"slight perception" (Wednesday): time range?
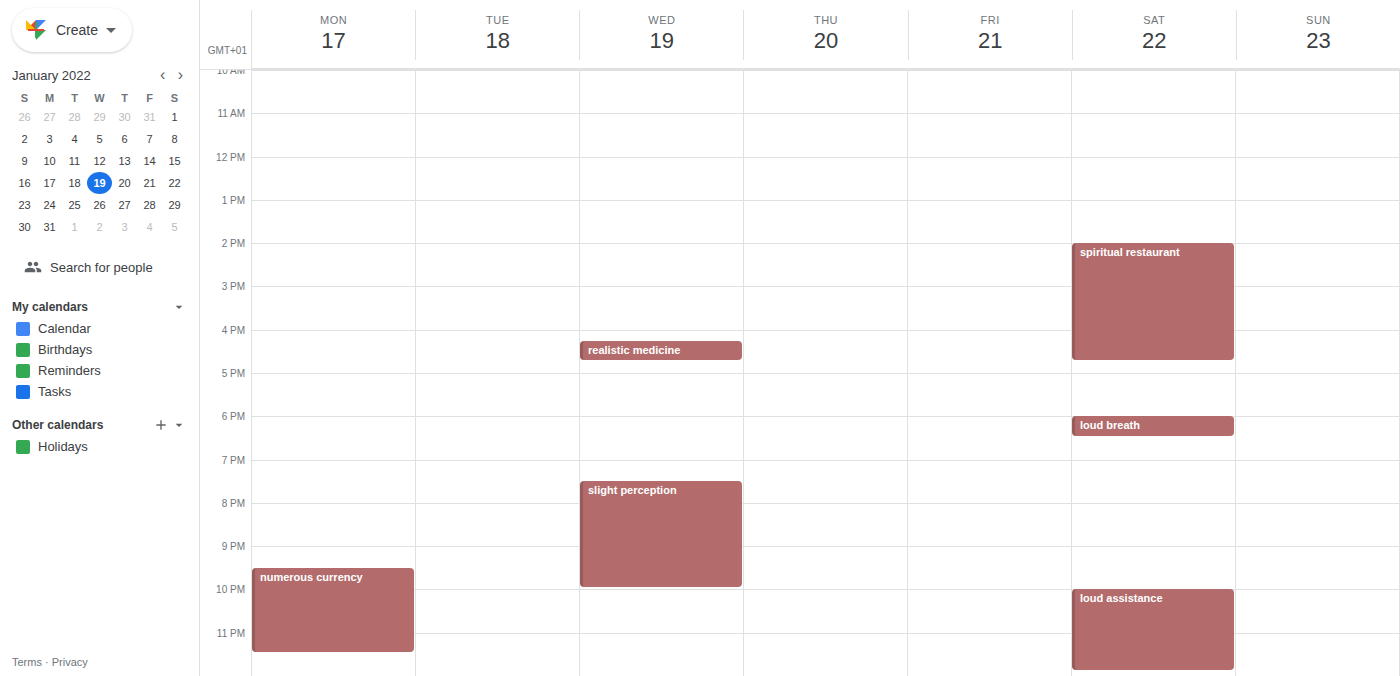
7:30 PM to 10:00 PM